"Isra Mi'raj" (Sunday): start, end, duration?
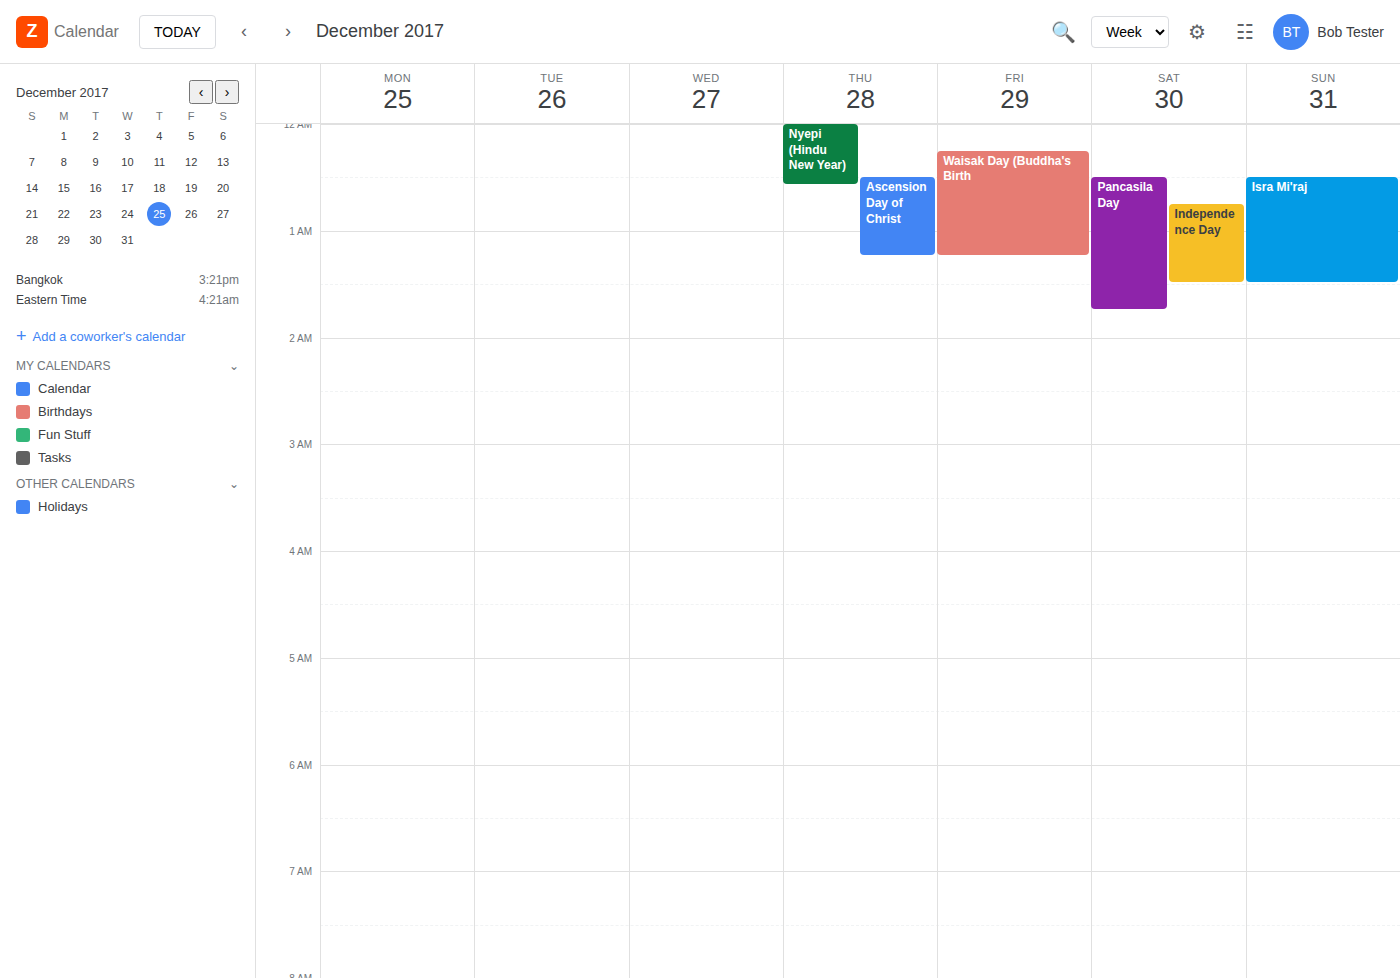
12:30 AM to 1:30 AM, 1 hour